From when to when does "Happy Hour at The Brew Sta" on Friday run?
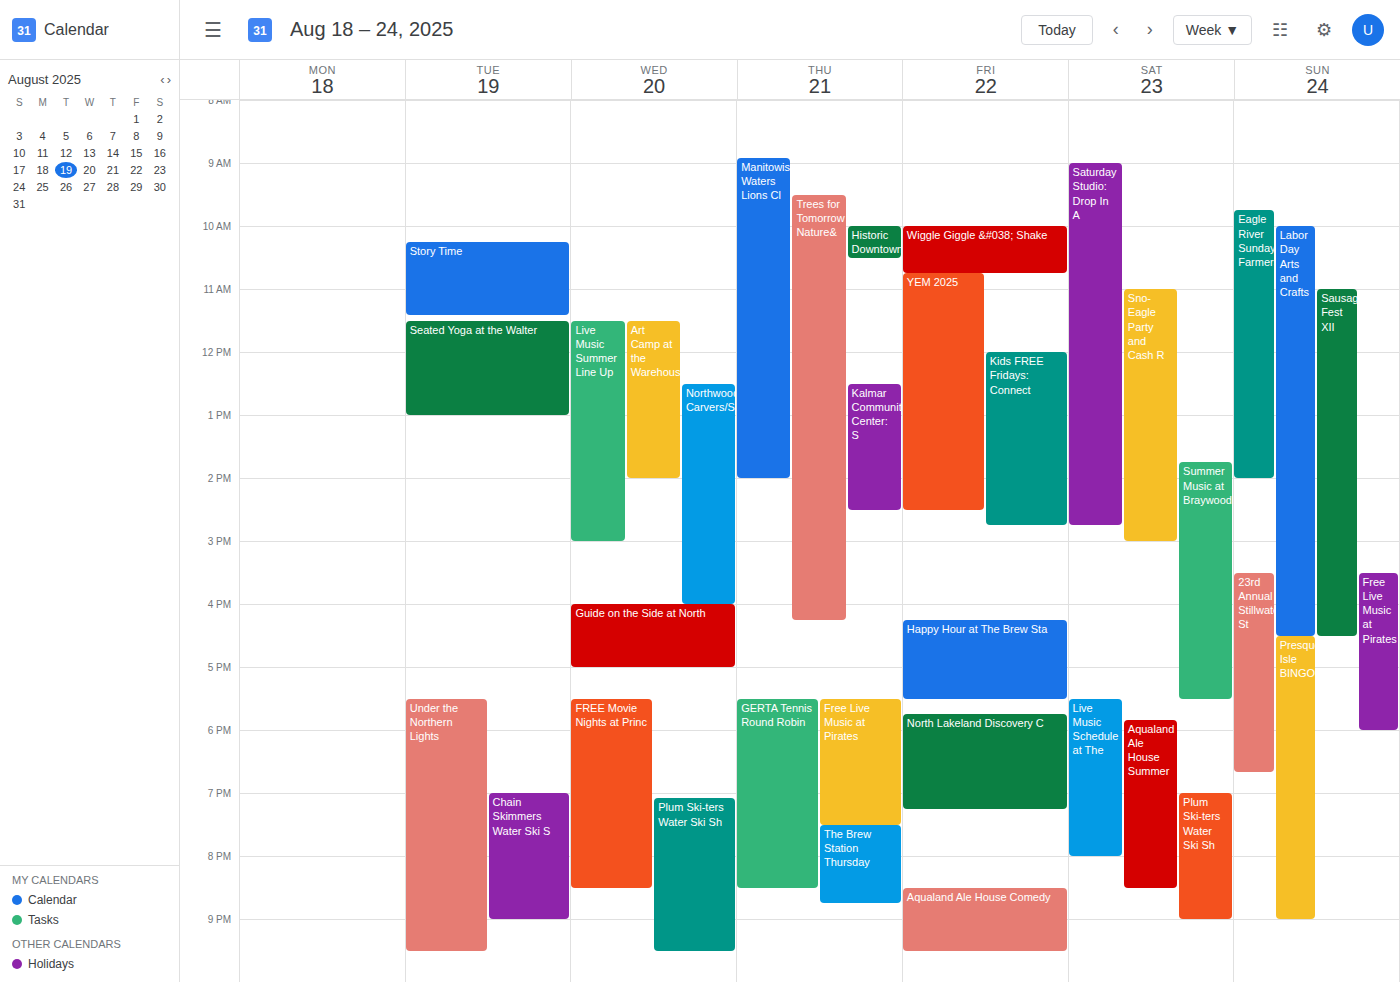
4:15 PM to 5:30 PM